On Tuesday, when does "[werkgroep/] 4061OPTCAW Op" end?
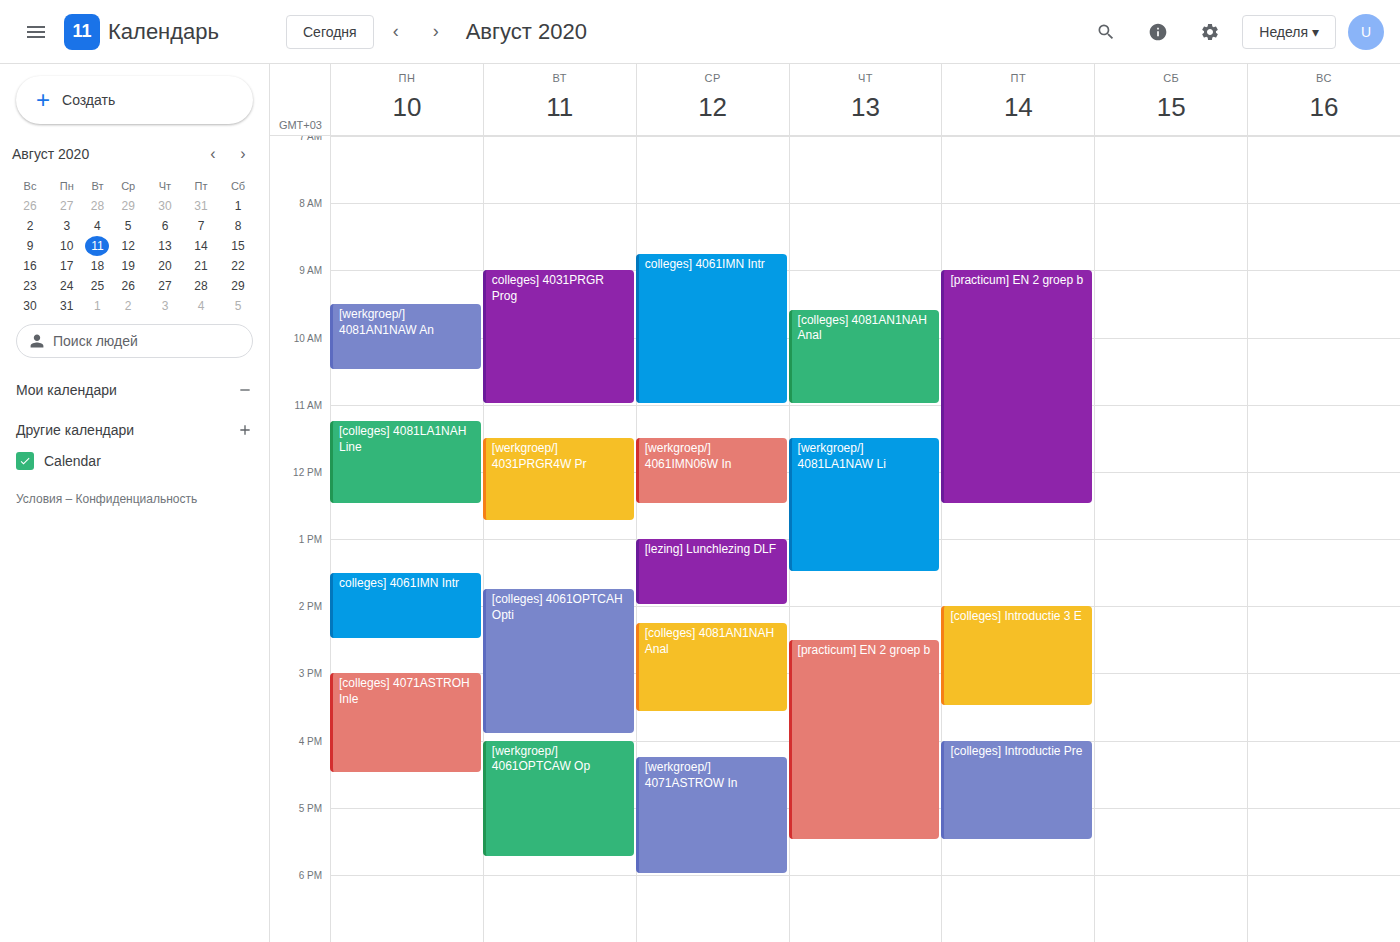
17:45